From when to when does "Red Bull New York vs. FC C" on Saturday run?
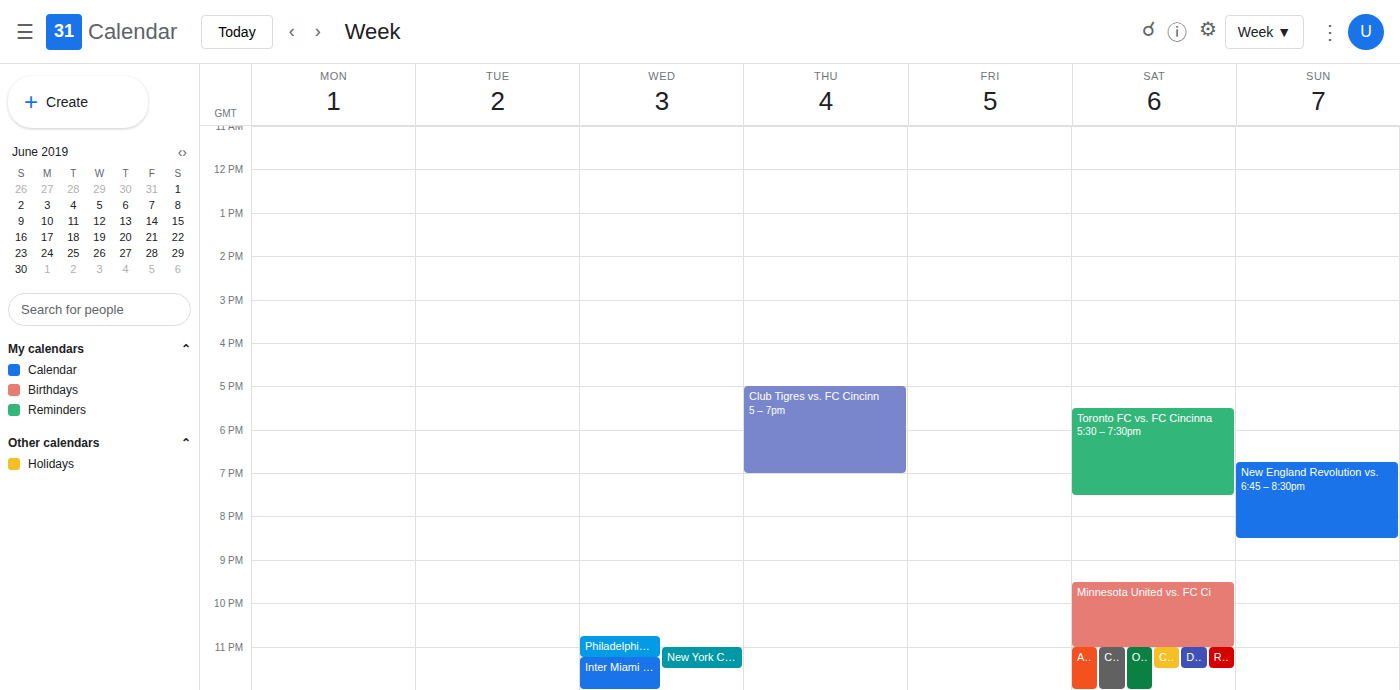
11:00 PM to 11:30 PM